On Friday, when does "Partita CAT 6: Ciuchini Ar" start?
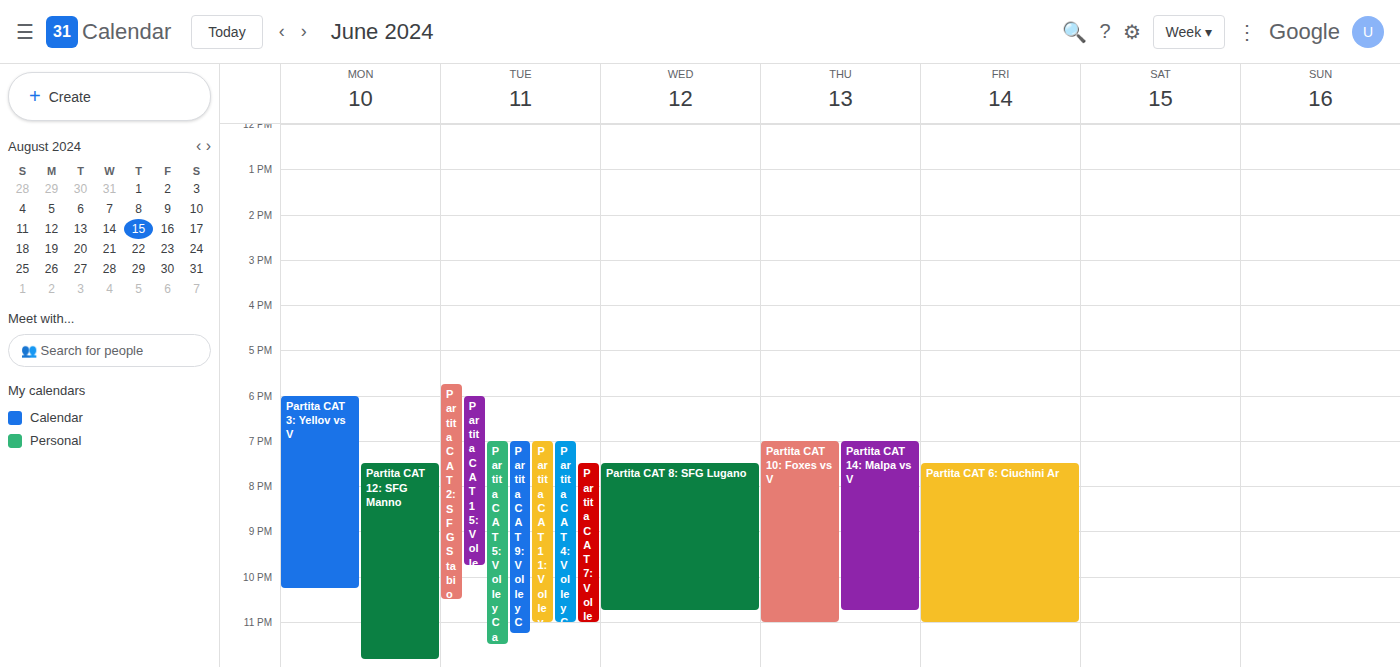
7:30 PM